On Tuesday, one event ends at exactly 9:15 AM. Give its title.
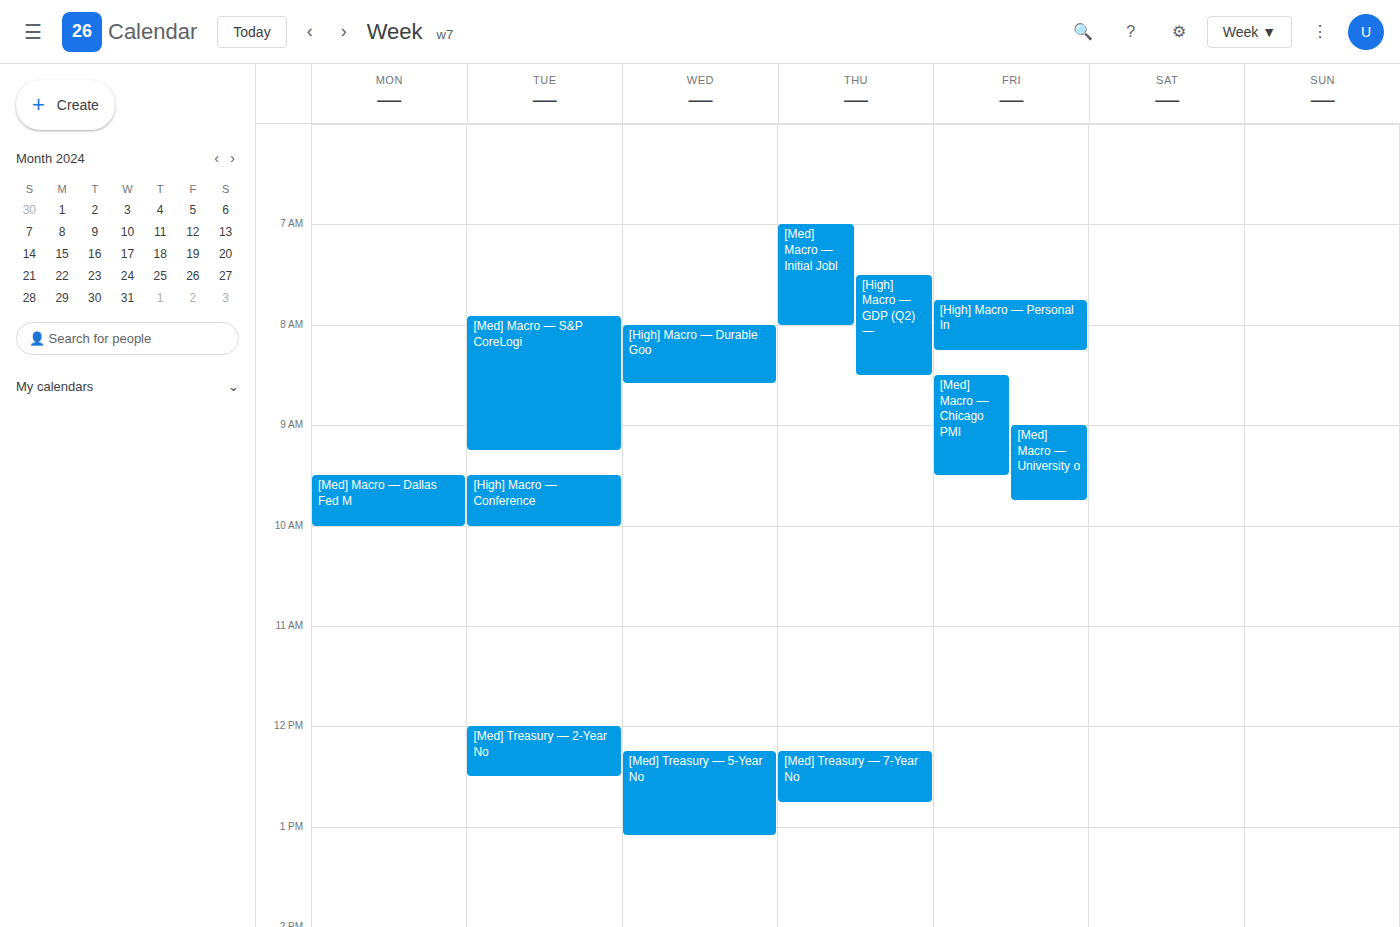
"[Med] Macro — S&P CoreLogi"